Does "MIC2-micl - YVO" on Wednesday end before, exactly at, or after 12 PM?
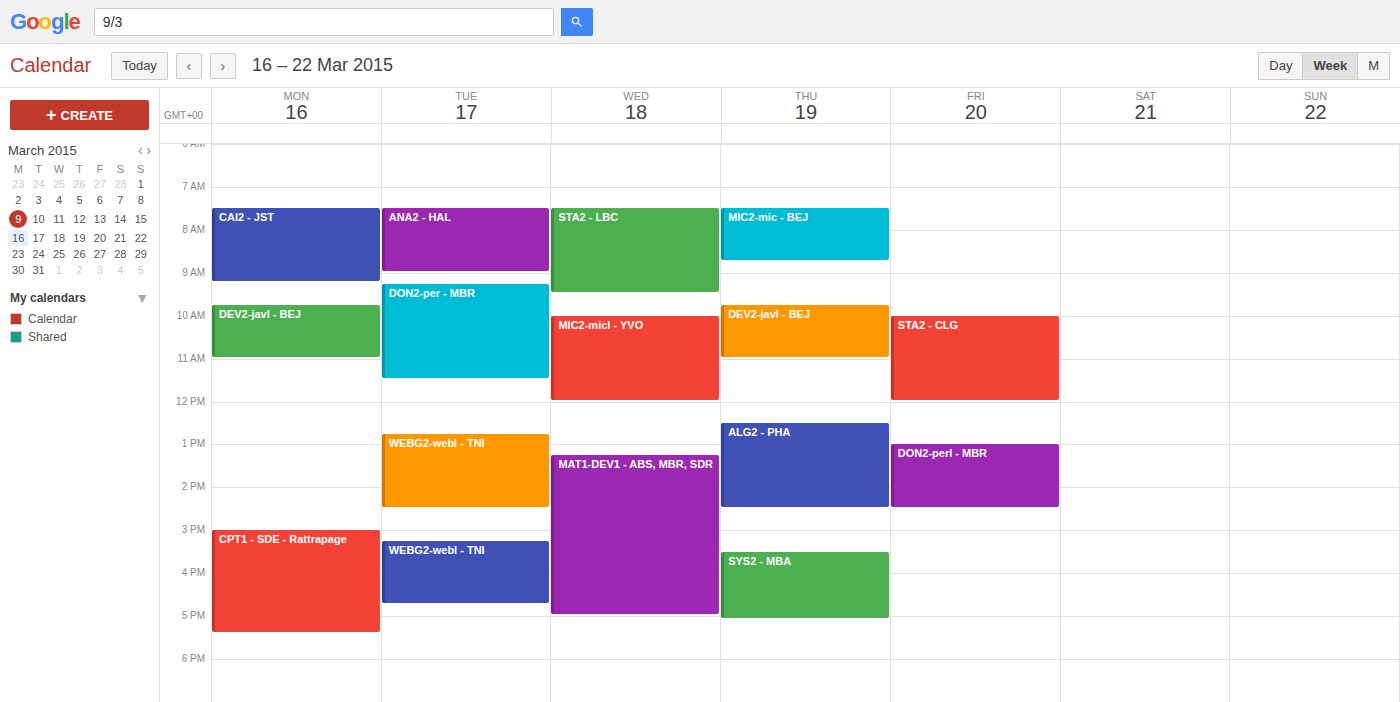
12:00 PM -- exactly at 12 PM, on the 12 PM line.